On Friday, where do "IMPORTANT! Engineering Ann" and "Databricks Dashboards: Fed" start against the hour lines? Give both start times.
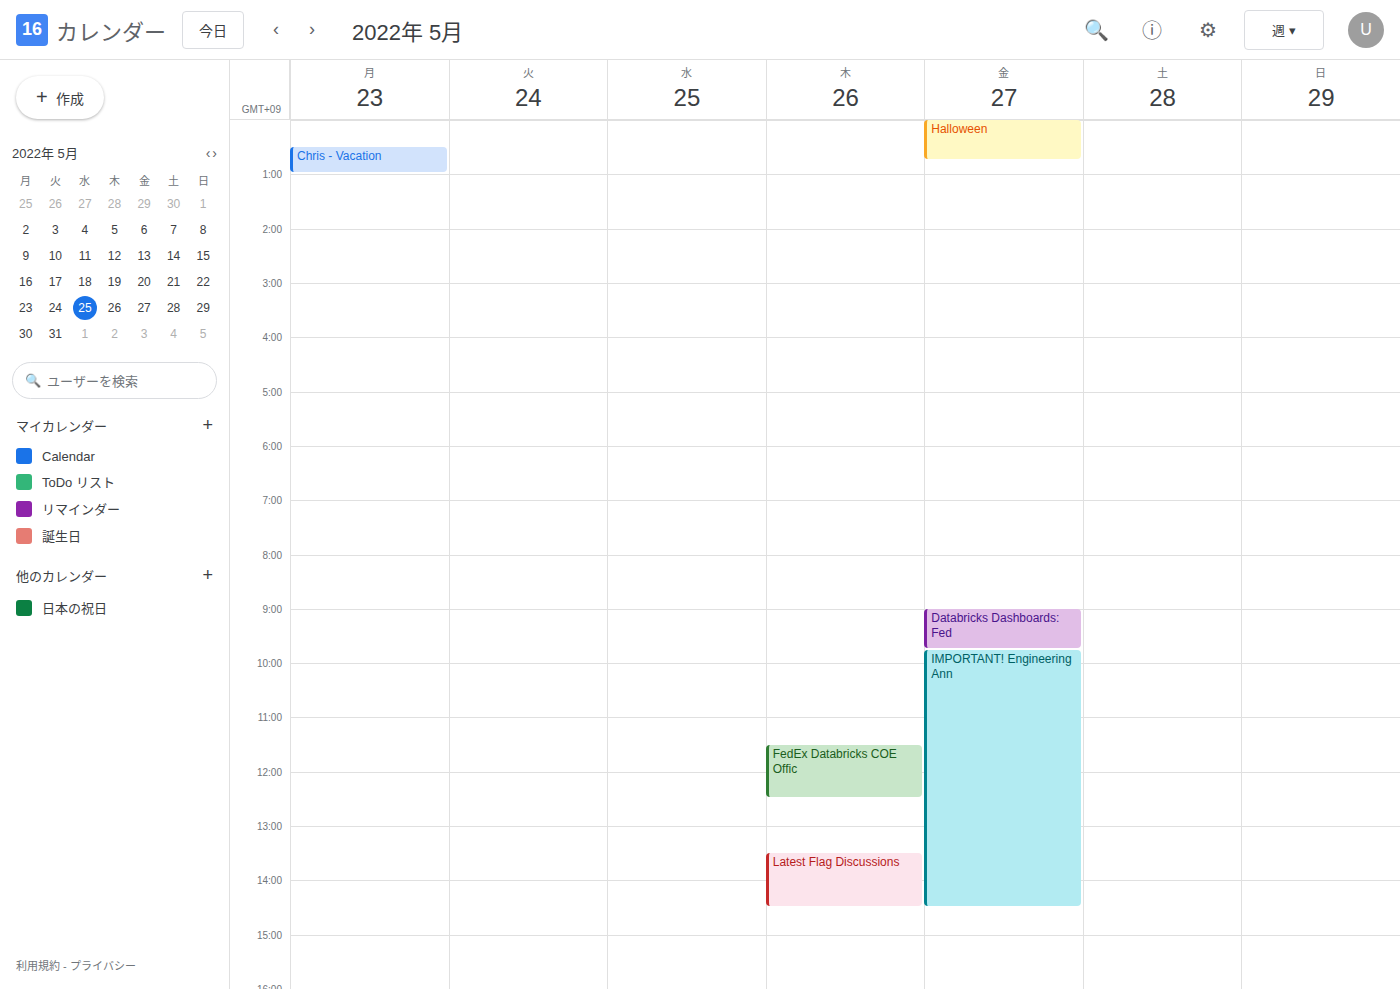
"IMPORTANT! Engineering Ann": 9:45 AM, neither: three quarters of the way from the 9 AM line to the 10 AM line. "Databricks Dashboards: Fed": 9:00 AM, exactly on the 9 AM line.